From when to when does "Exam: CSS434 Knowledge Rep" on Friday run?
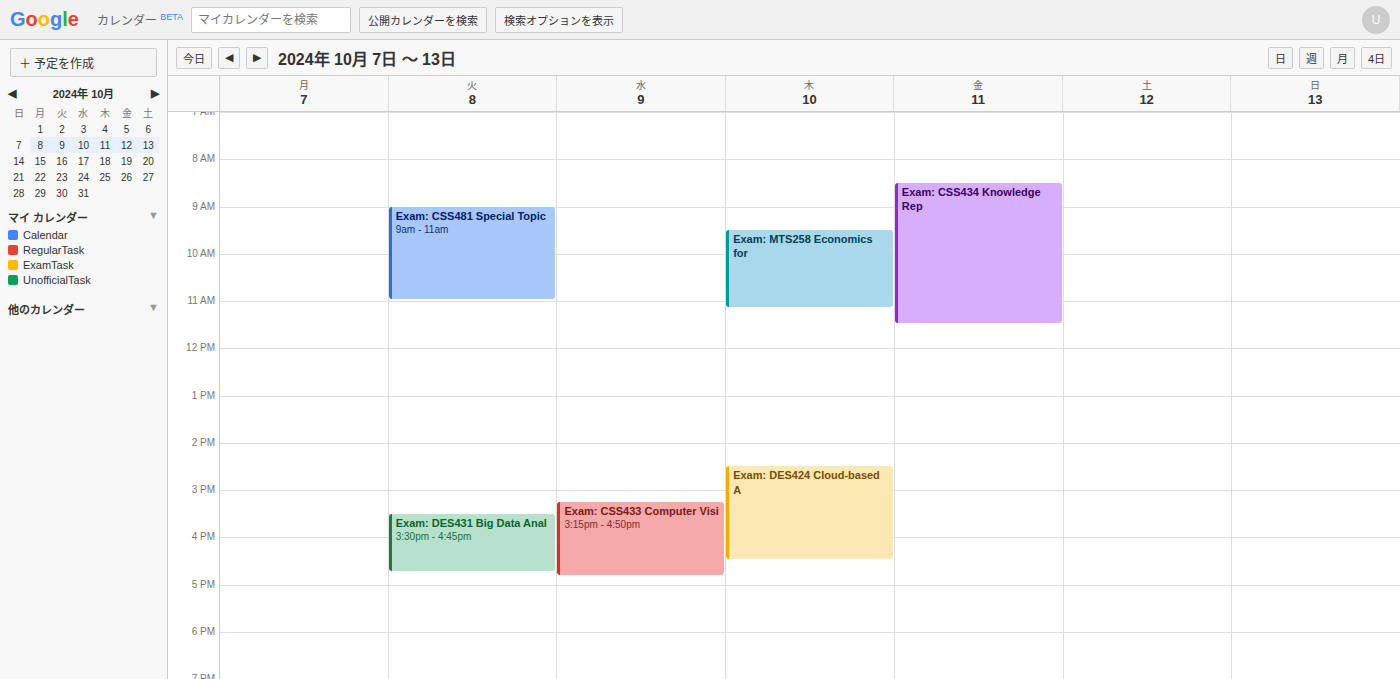
8:30 AM to 11:30 AM